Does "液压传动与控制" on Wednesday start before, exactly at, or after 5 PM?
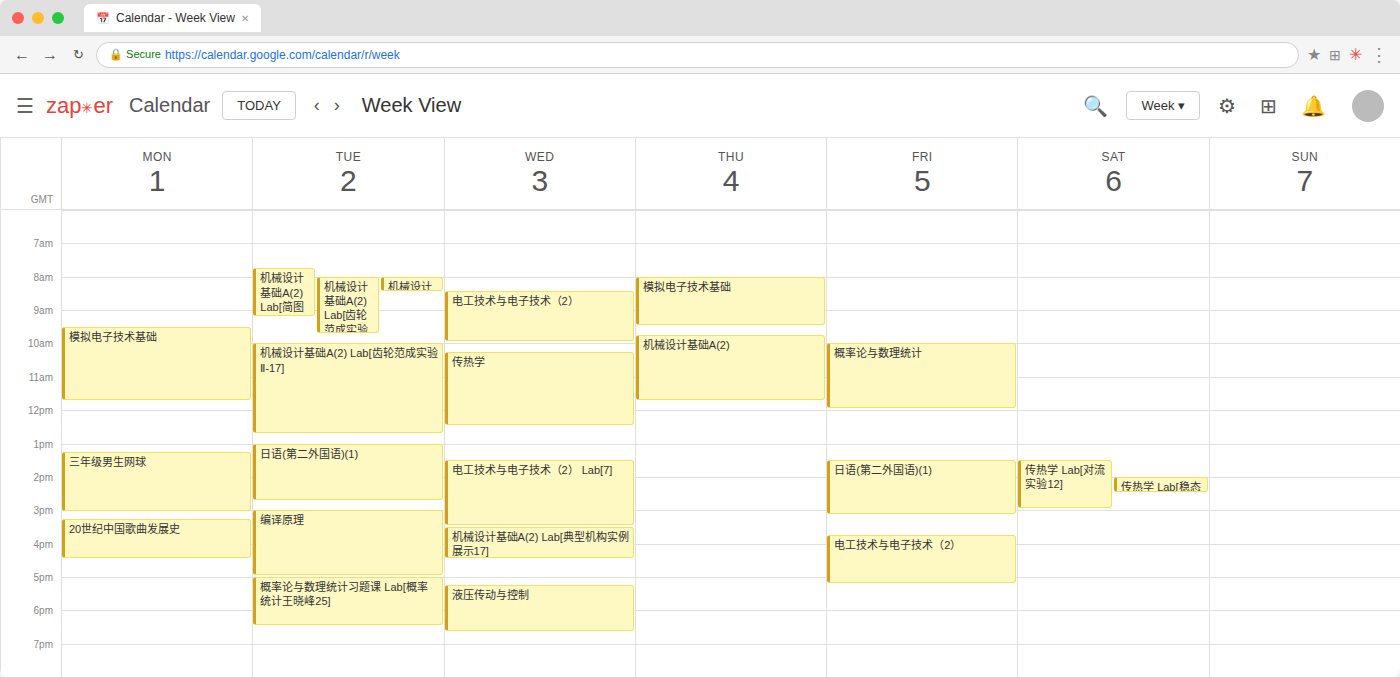
5:15 PM -- after 5 PM, 15 minutes below the 5 PM line.